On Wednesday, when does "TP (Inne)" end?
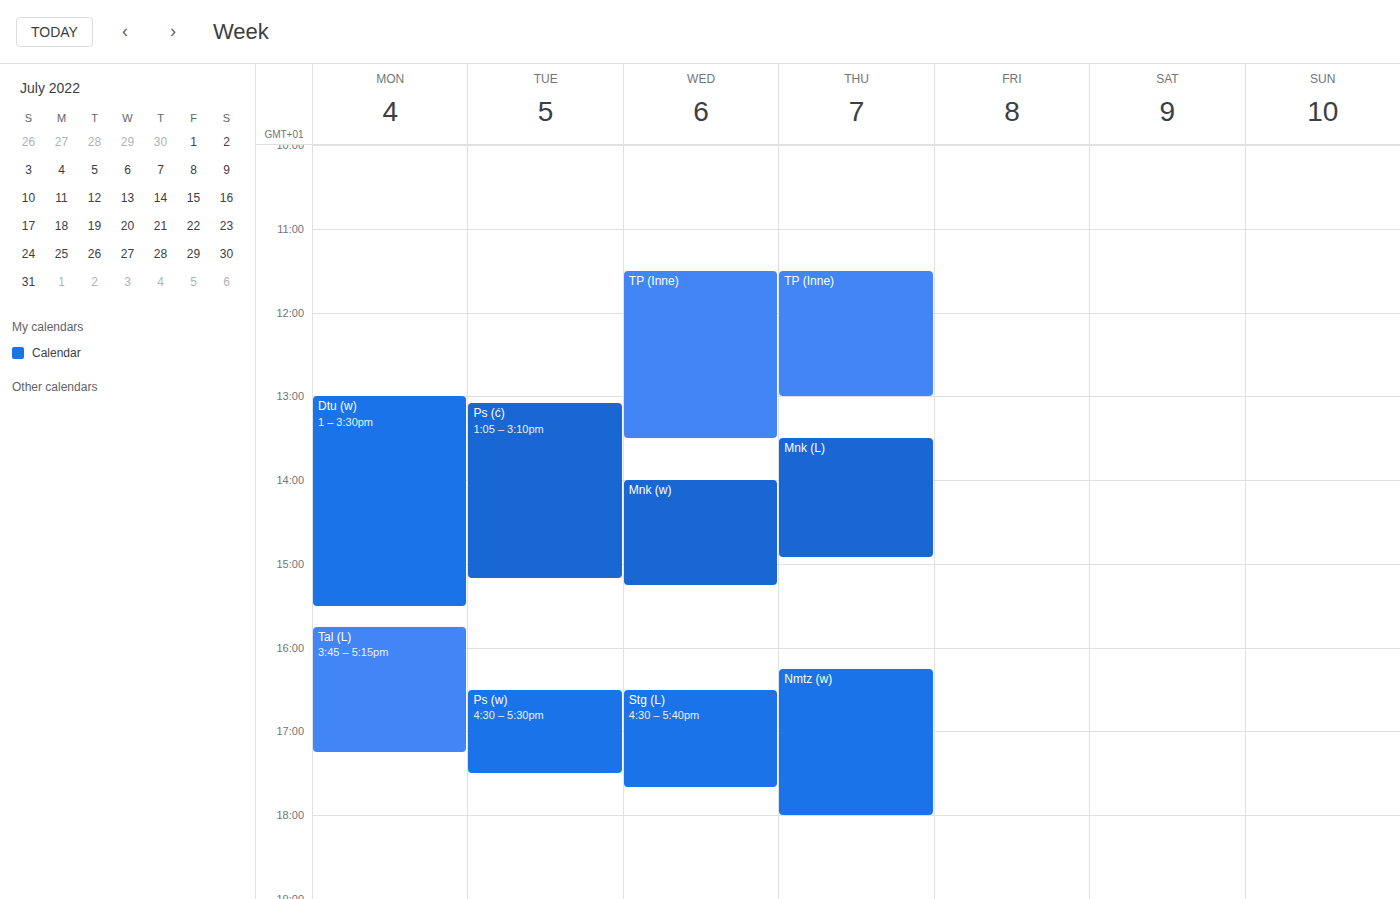
1:30 PM